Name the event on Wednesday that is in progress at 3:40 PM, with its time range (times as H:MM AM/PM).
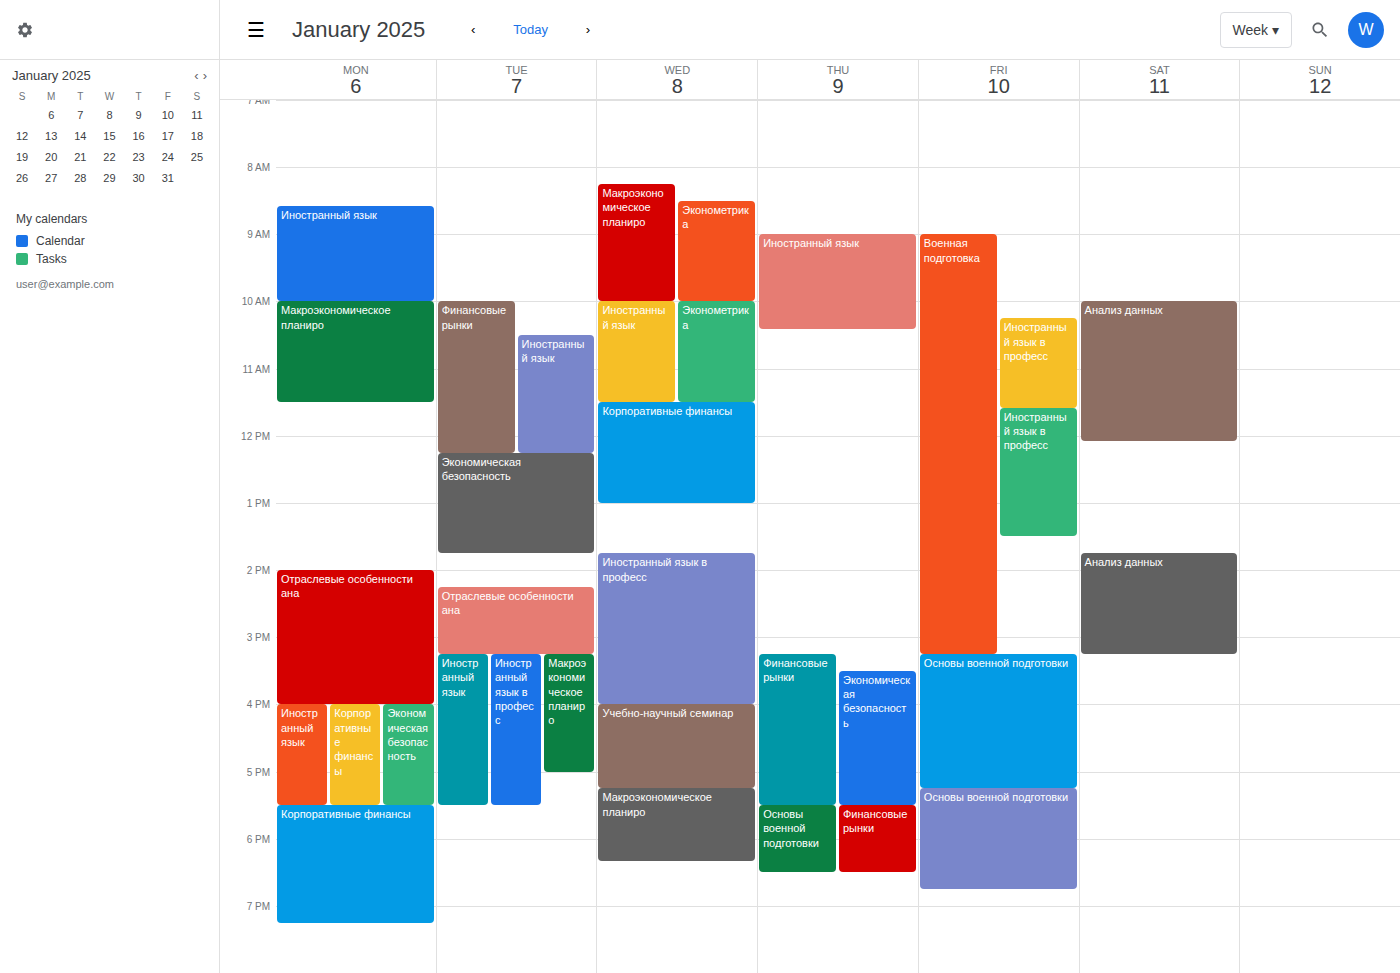
"Иностранный язык в професс", 1:45 PM to 4:00 PM